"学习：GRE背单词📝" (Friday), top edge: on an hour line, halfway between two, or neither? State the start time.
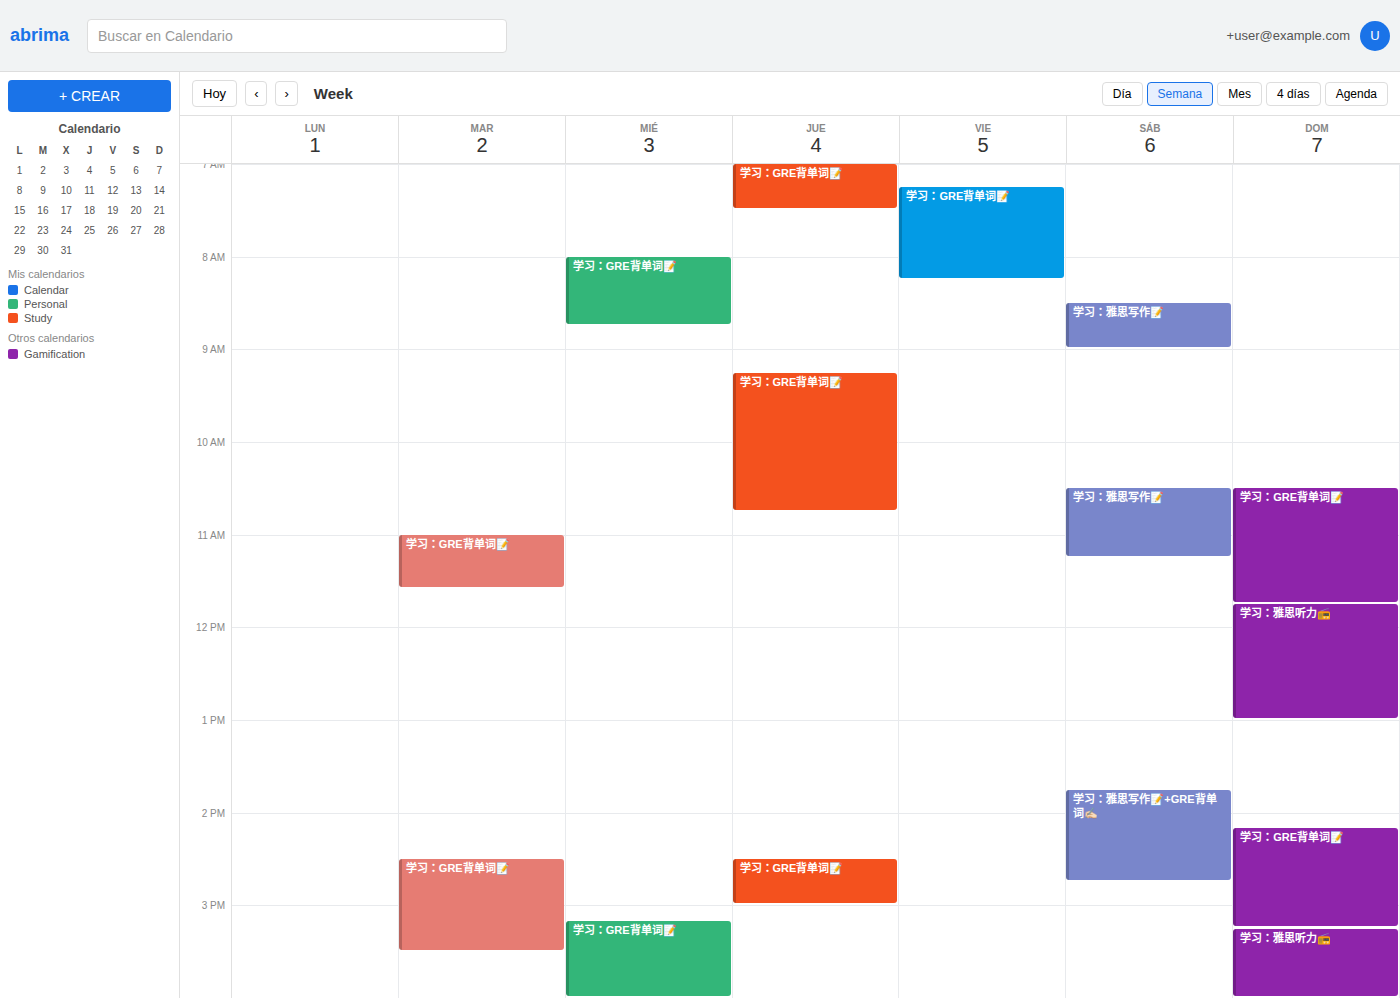
7:15 AM -- neither: a quarter of the way from the 7 AM line to the 8 AM line.